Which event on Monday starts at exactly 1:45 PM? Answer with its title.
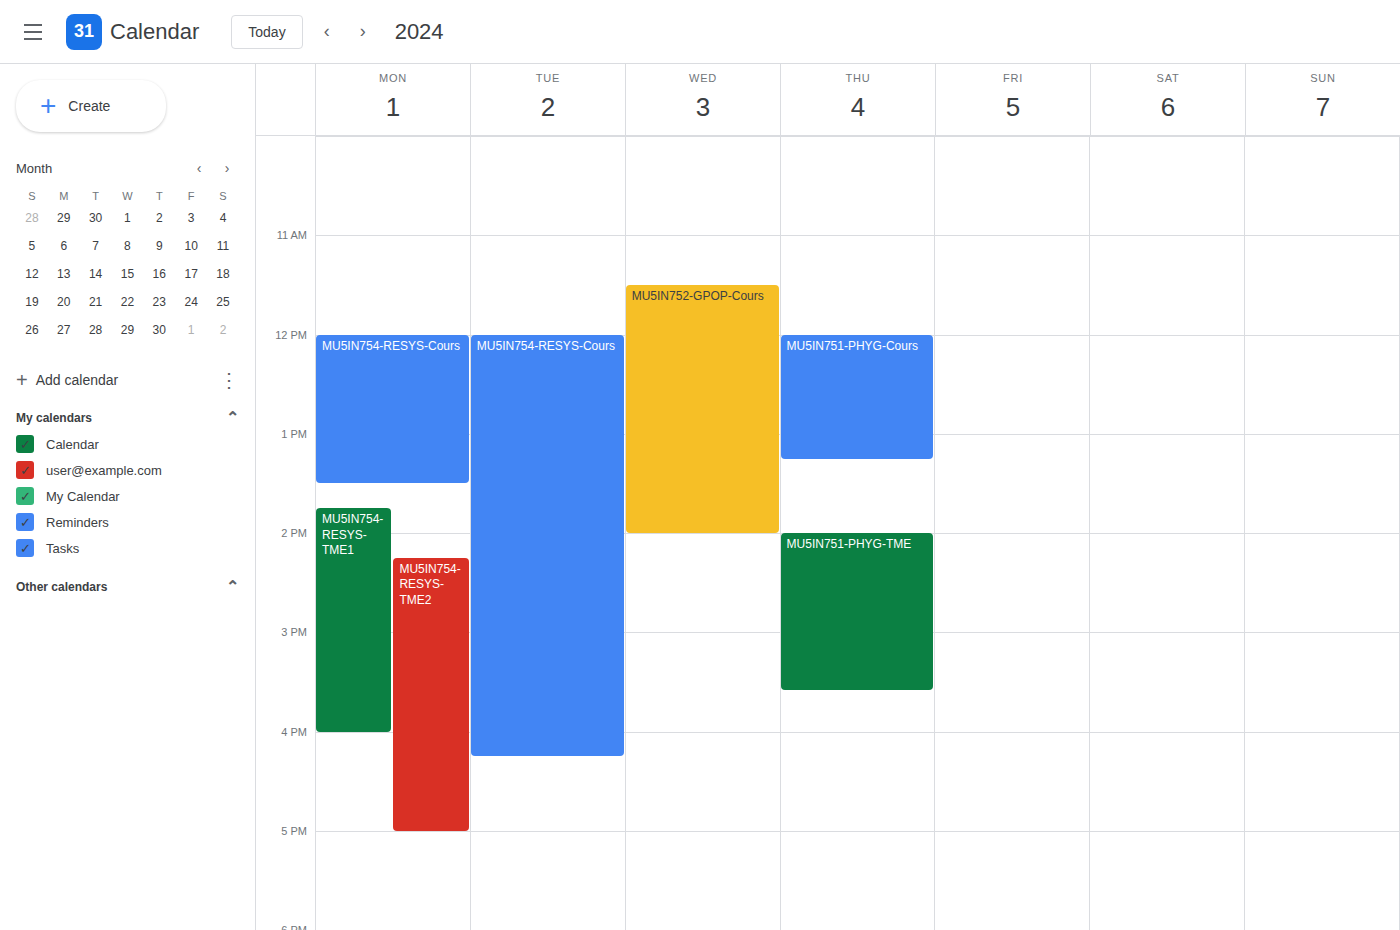
"MU5IN754-RESYS-TME1"